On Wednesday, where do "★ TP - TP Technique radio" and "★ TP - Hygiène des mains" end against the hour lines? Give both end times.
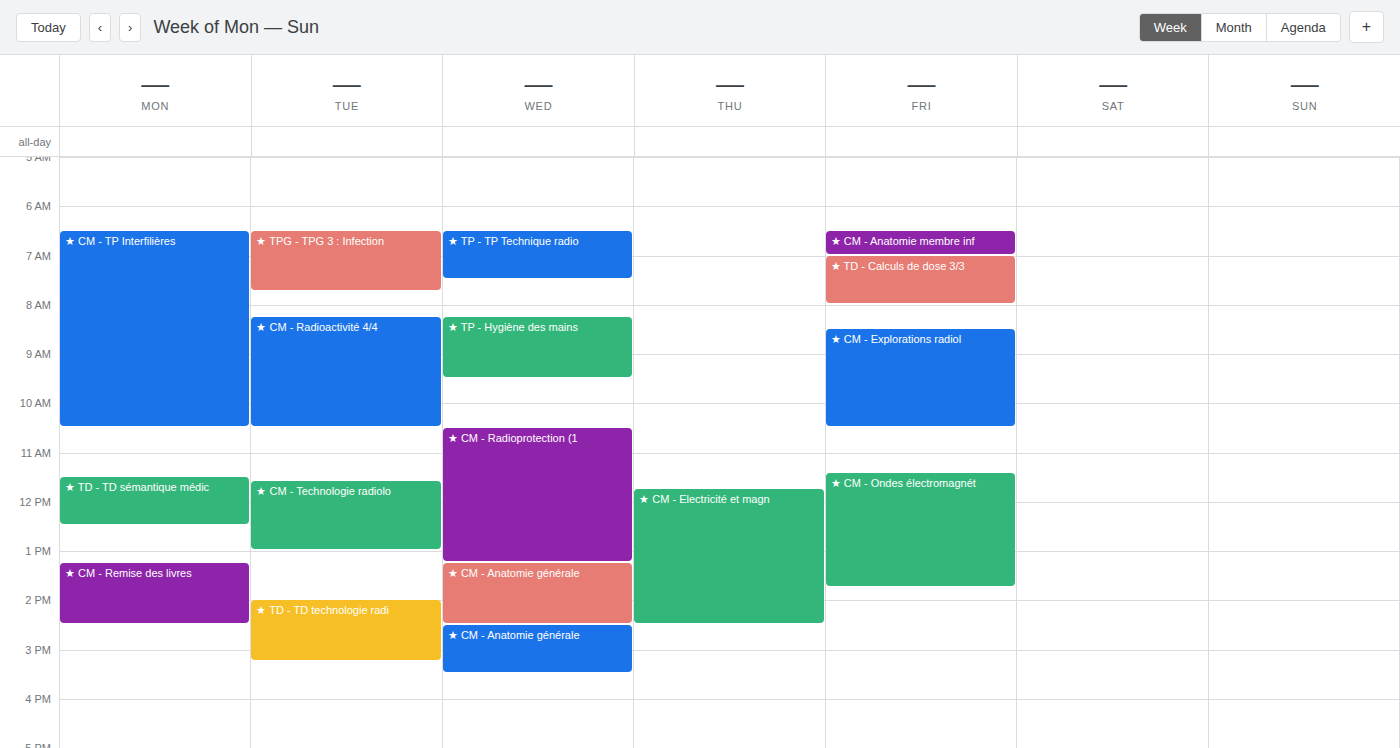
"★ TP - TP Technique radio": 7:30 AM, halfway between the 7 AM and 8 AM lines. "★ TP - Hygiène des mains": 9:30 AM, halfway between the 9 AM and 10 AM lines.